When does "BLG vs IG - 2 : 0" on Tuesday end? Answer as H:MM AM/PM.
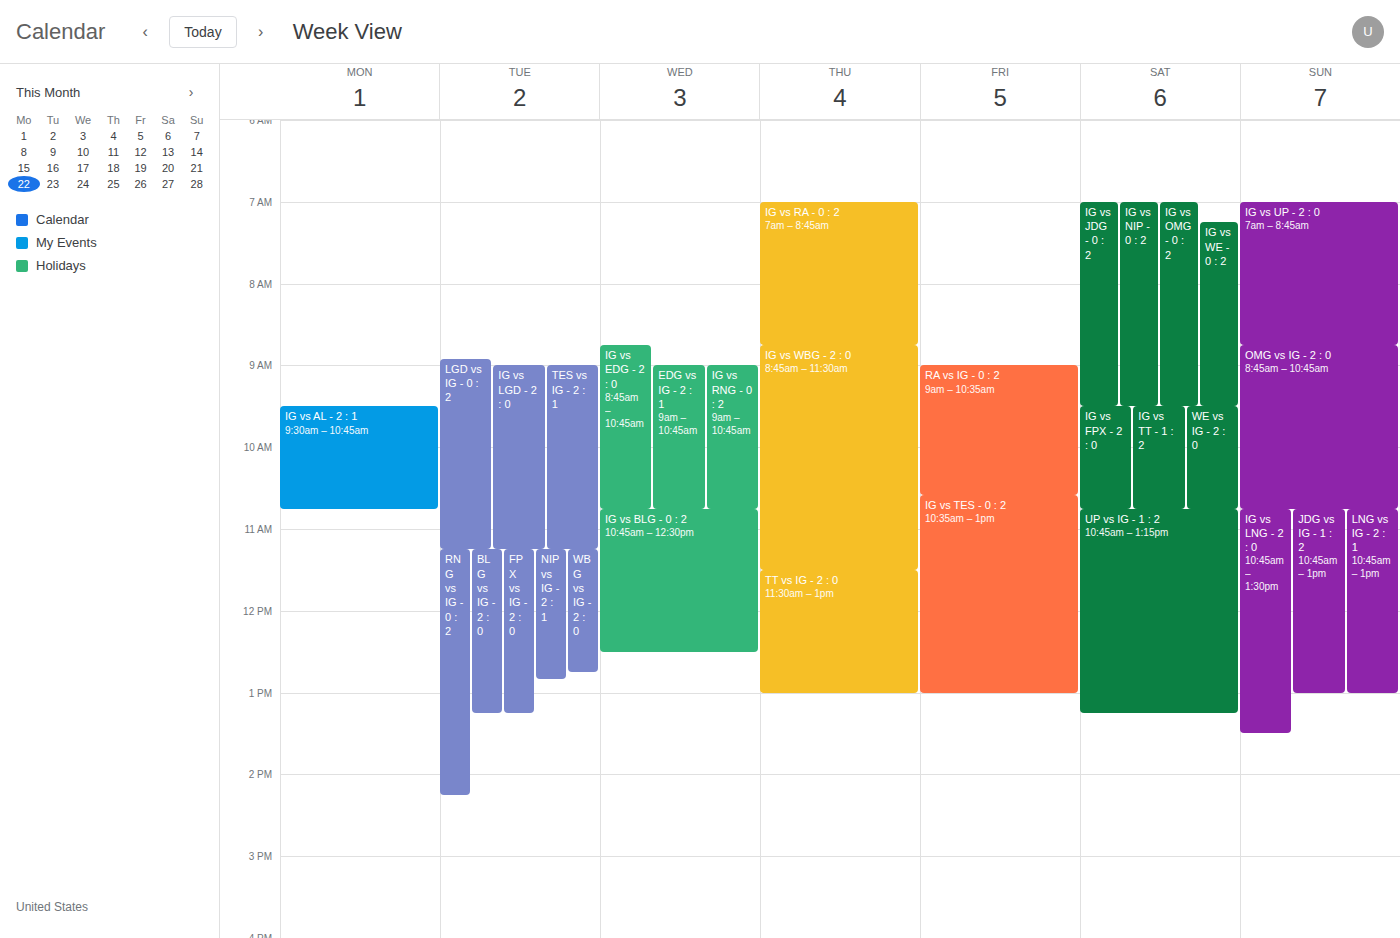
1:15 PM